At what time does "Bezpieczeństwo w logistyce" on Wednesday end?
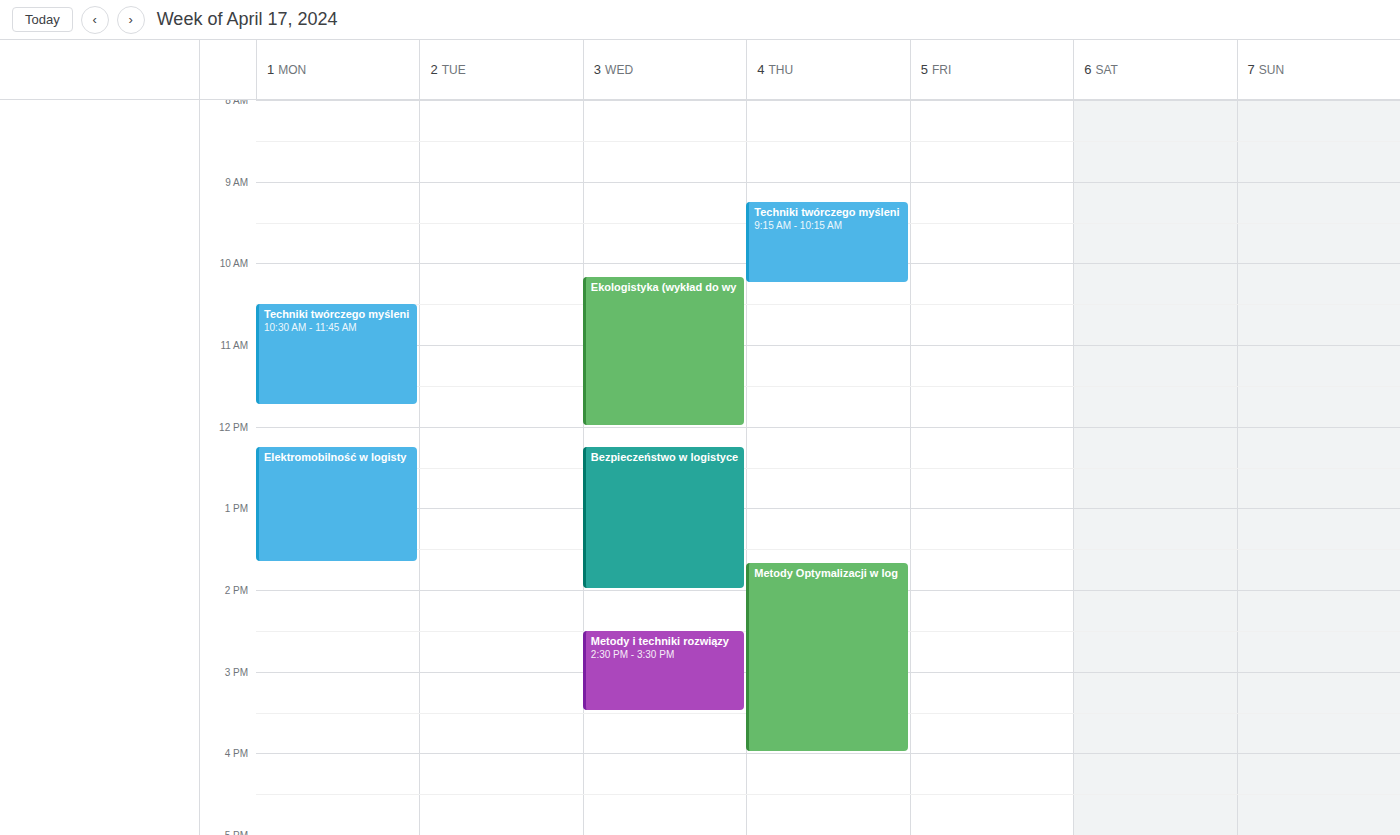
2:00 PM